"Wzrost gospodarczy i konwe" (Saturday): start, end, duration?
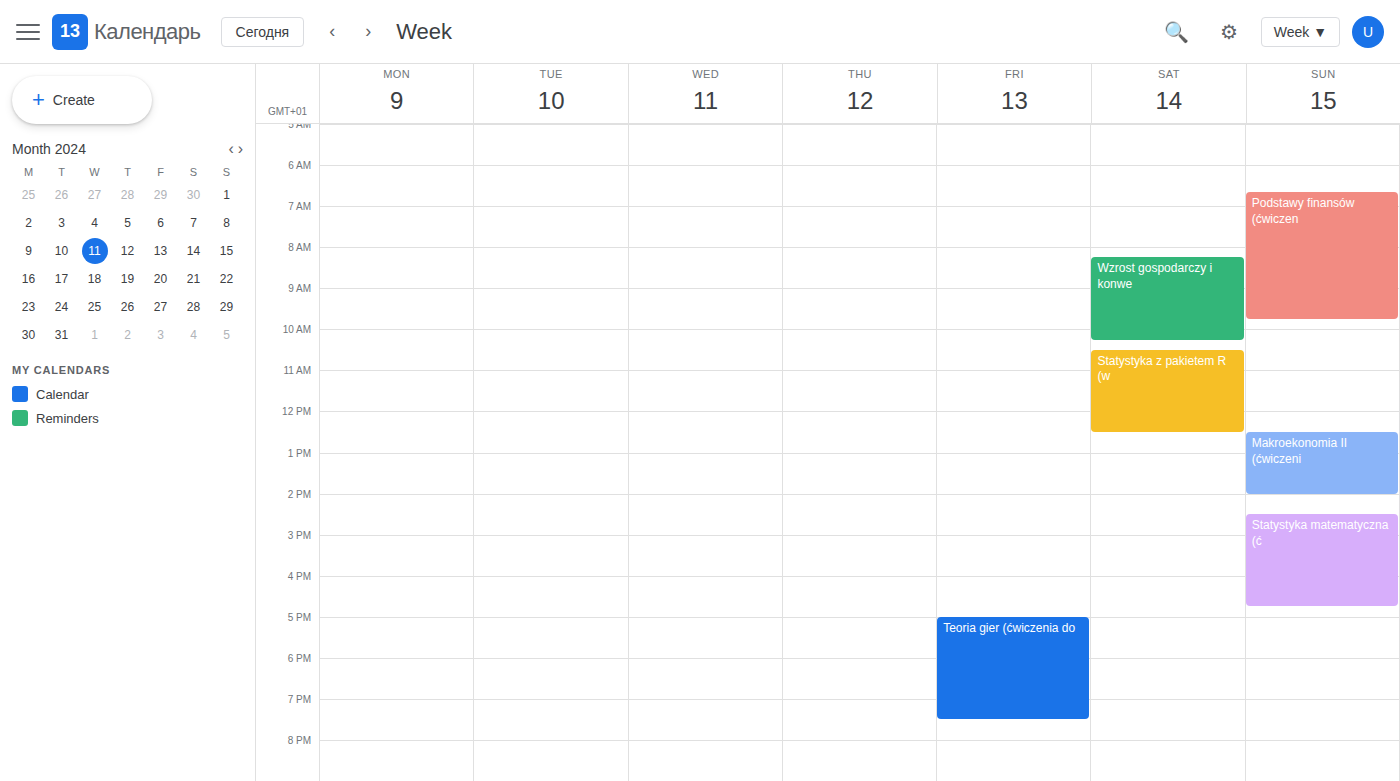
8:15 AM to 10:15 AM, 2 hours